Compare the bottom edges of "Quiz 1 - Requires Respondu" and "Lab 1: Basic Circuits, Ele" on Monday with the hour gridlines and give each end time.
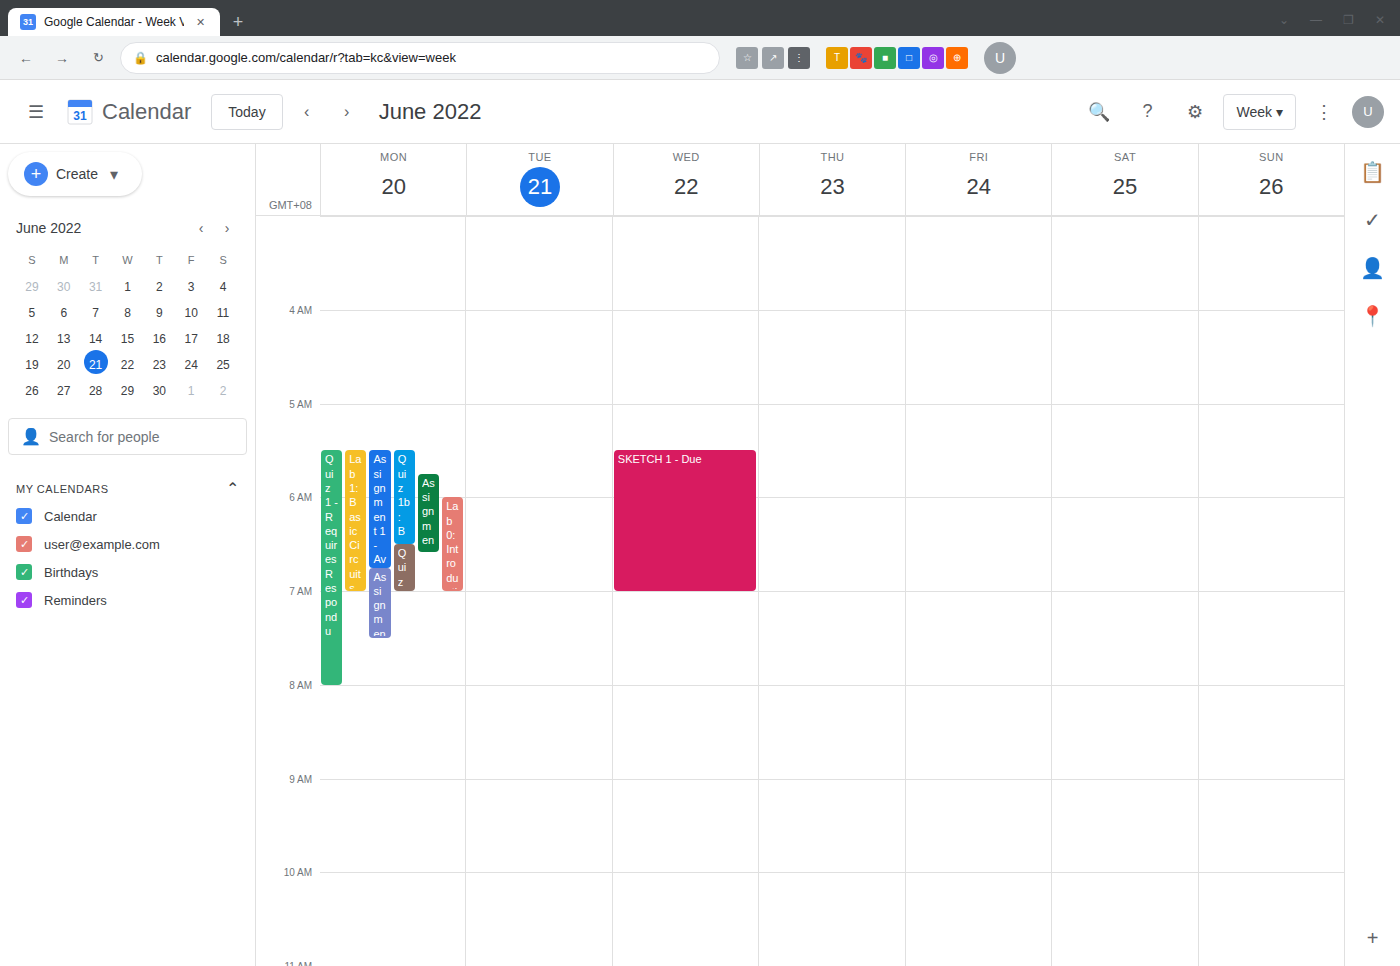
"Quiz 1 - Requires Respondu": 8:00 AM, exactly on the 8 AM line. "Lab 1: Basic Circuits, Ele": 7:00 AM, exactly on the 7 AM line.